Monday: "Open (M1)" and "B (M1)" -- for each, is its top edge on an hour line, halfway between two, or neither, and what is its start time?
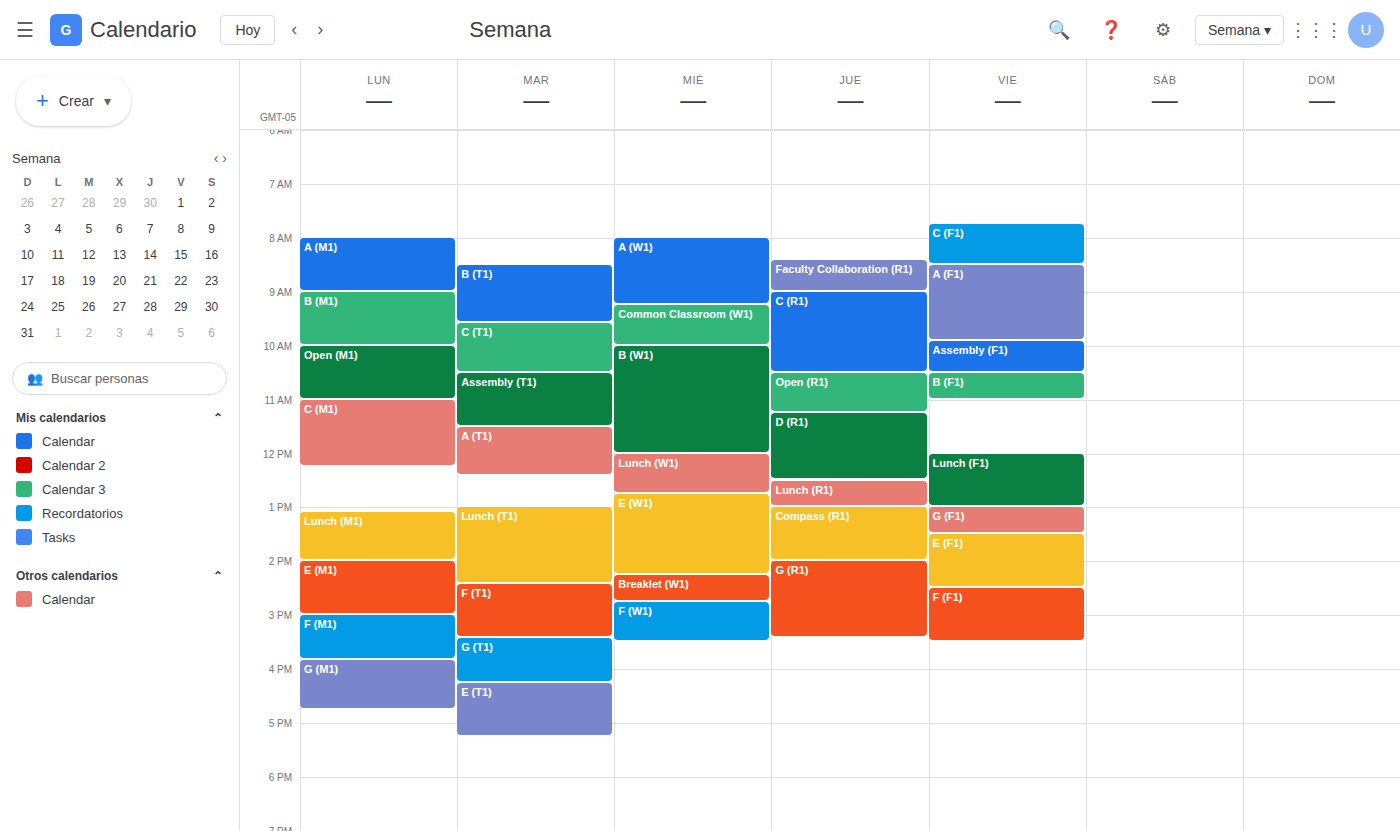
"Open (M1)": 10:00 AM, exactly on the 10 AM line. "B (M1)": 9:00 AM, exactly on the 9 AM line.